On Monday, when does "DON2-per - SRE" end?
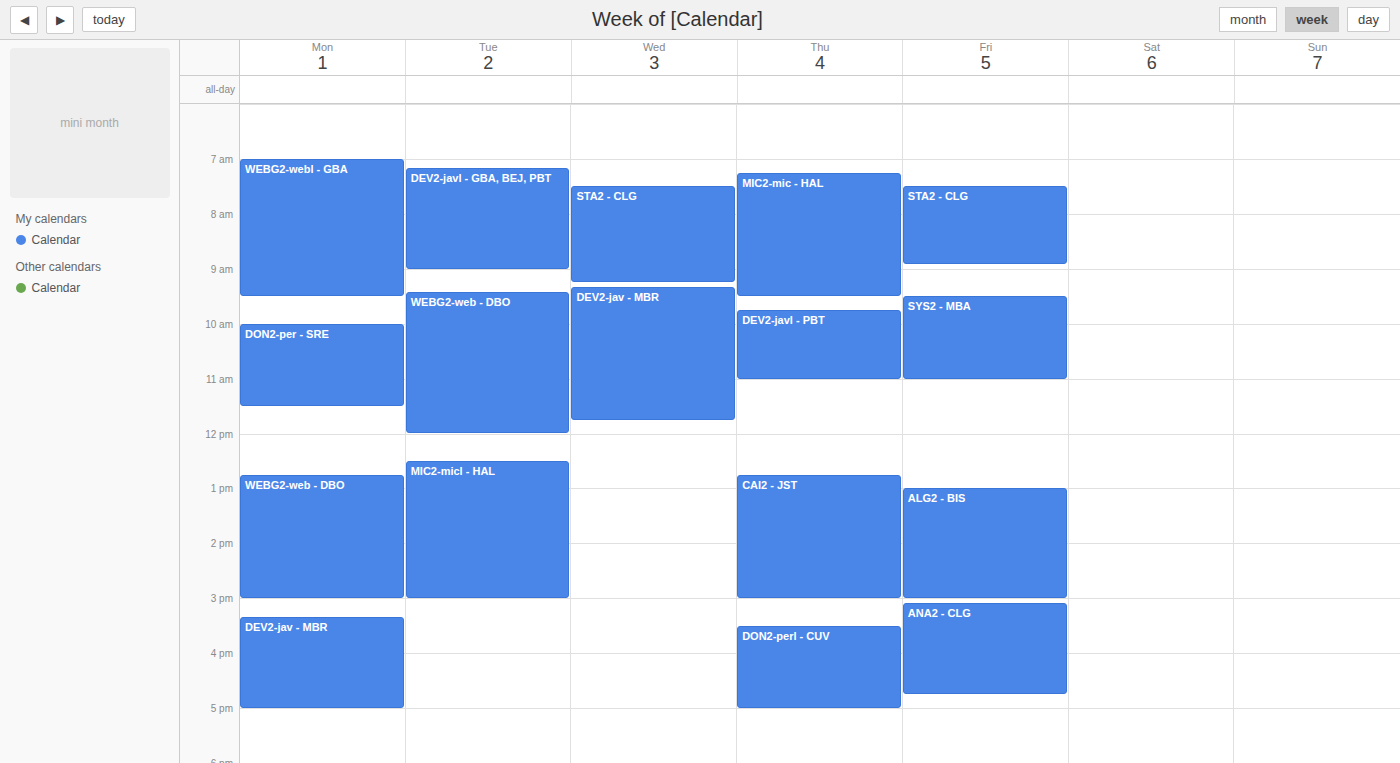
11:30 AM